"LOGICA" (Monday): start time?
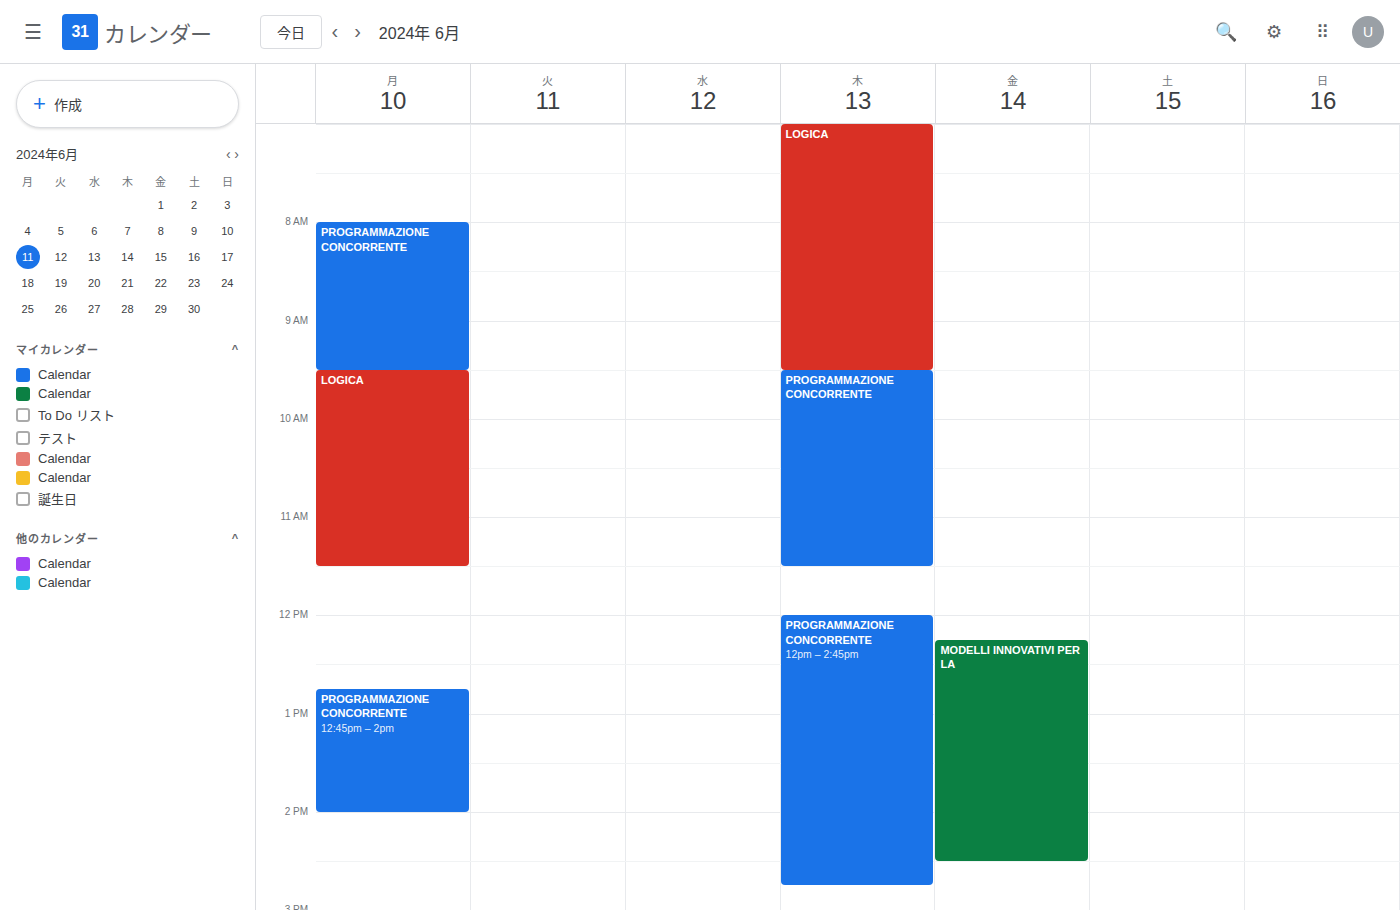
9:30 AM